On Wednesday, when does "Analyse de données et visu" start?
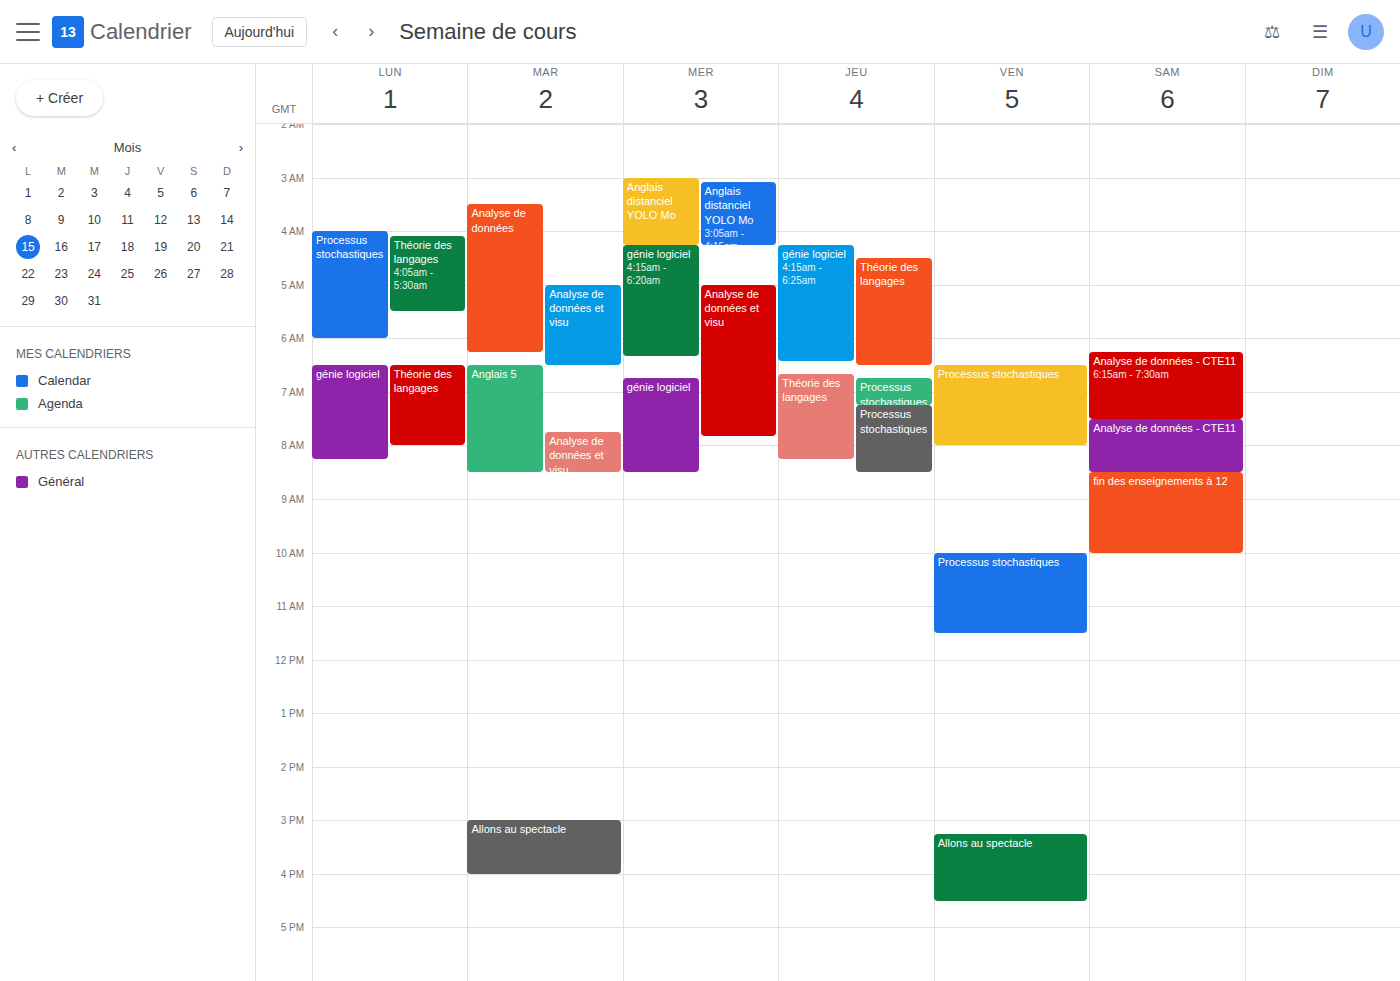
5:00 AM